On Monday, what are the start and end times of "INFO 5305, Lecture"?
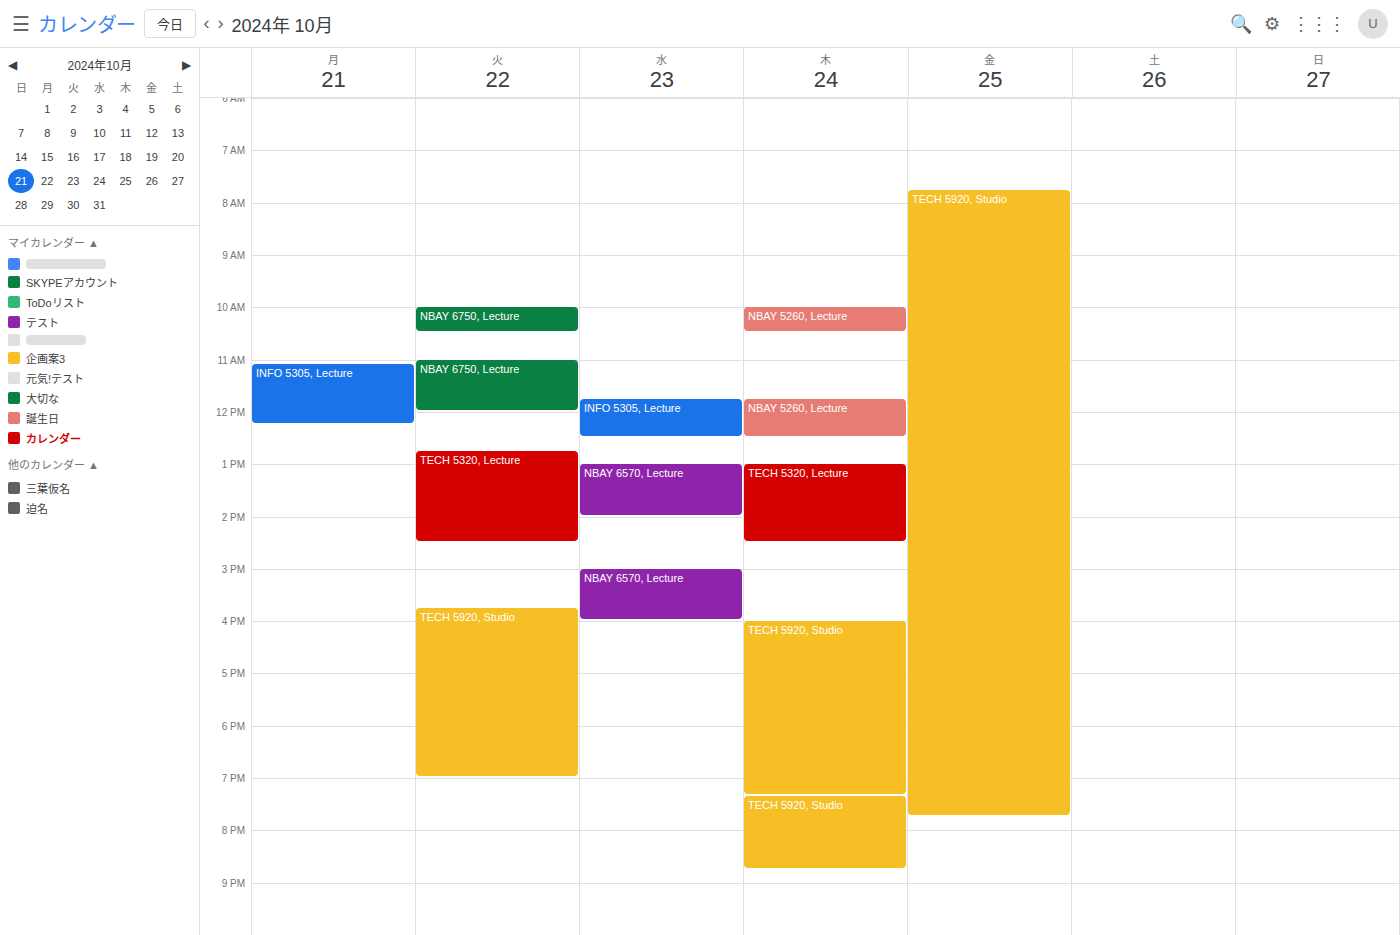
11:05 AM to 12:15 PM